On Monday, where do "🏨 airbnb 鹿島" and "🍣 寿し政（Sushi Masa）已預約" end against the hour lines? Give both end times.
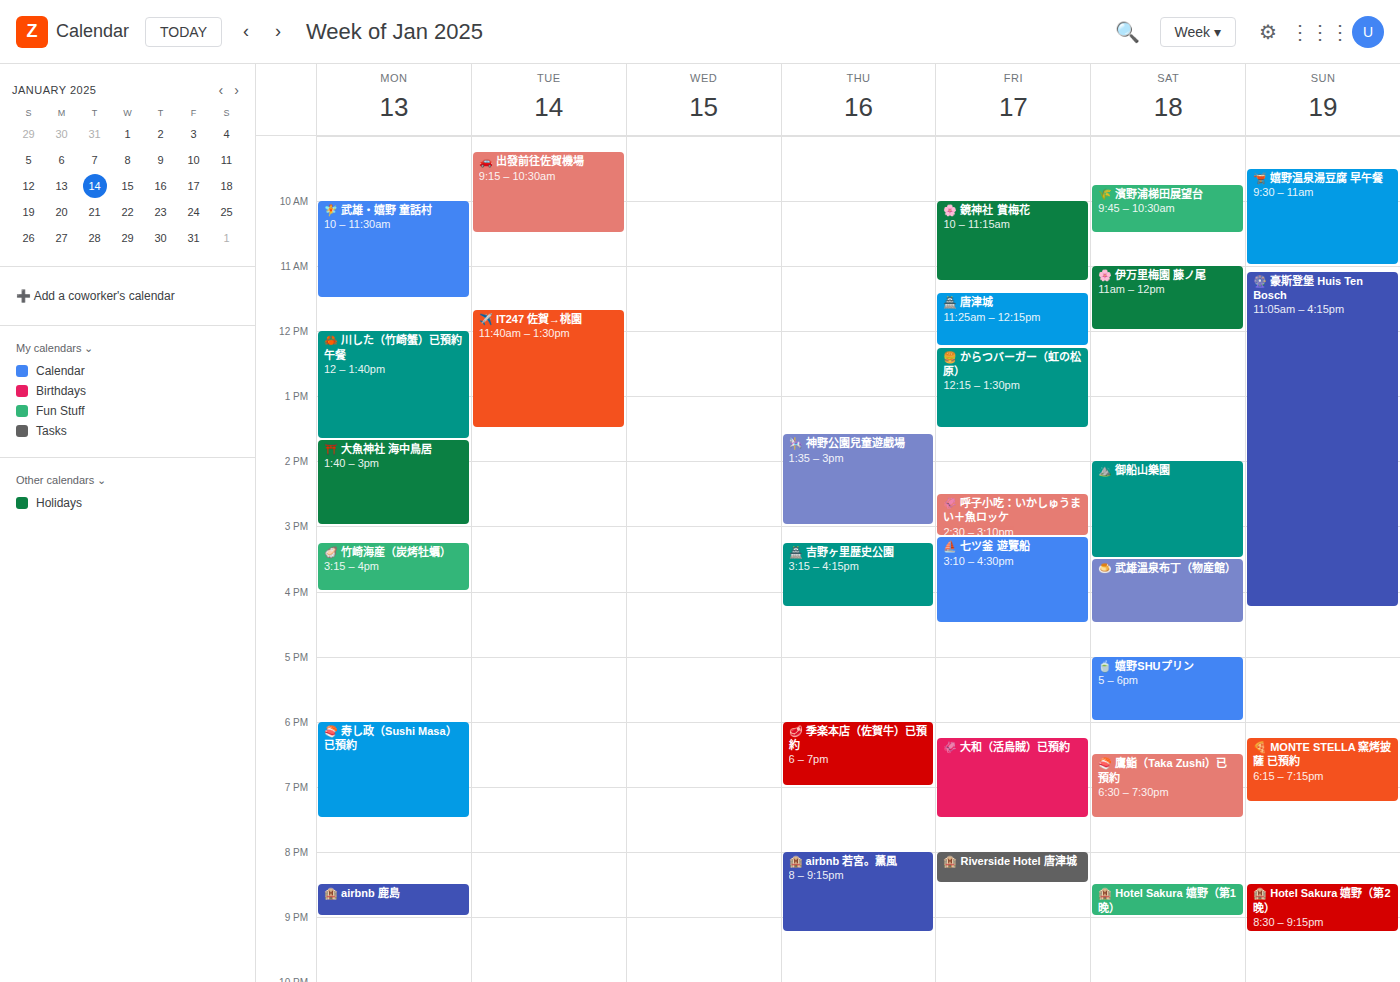
"🏨 airbnb 鹿島": 9:00 PM, exactly on the 9 PM line. "🍣 寿し政（Sushi Masa）已預約": 7:30 PM, halfway between the 7 PM and 8 PM lines.